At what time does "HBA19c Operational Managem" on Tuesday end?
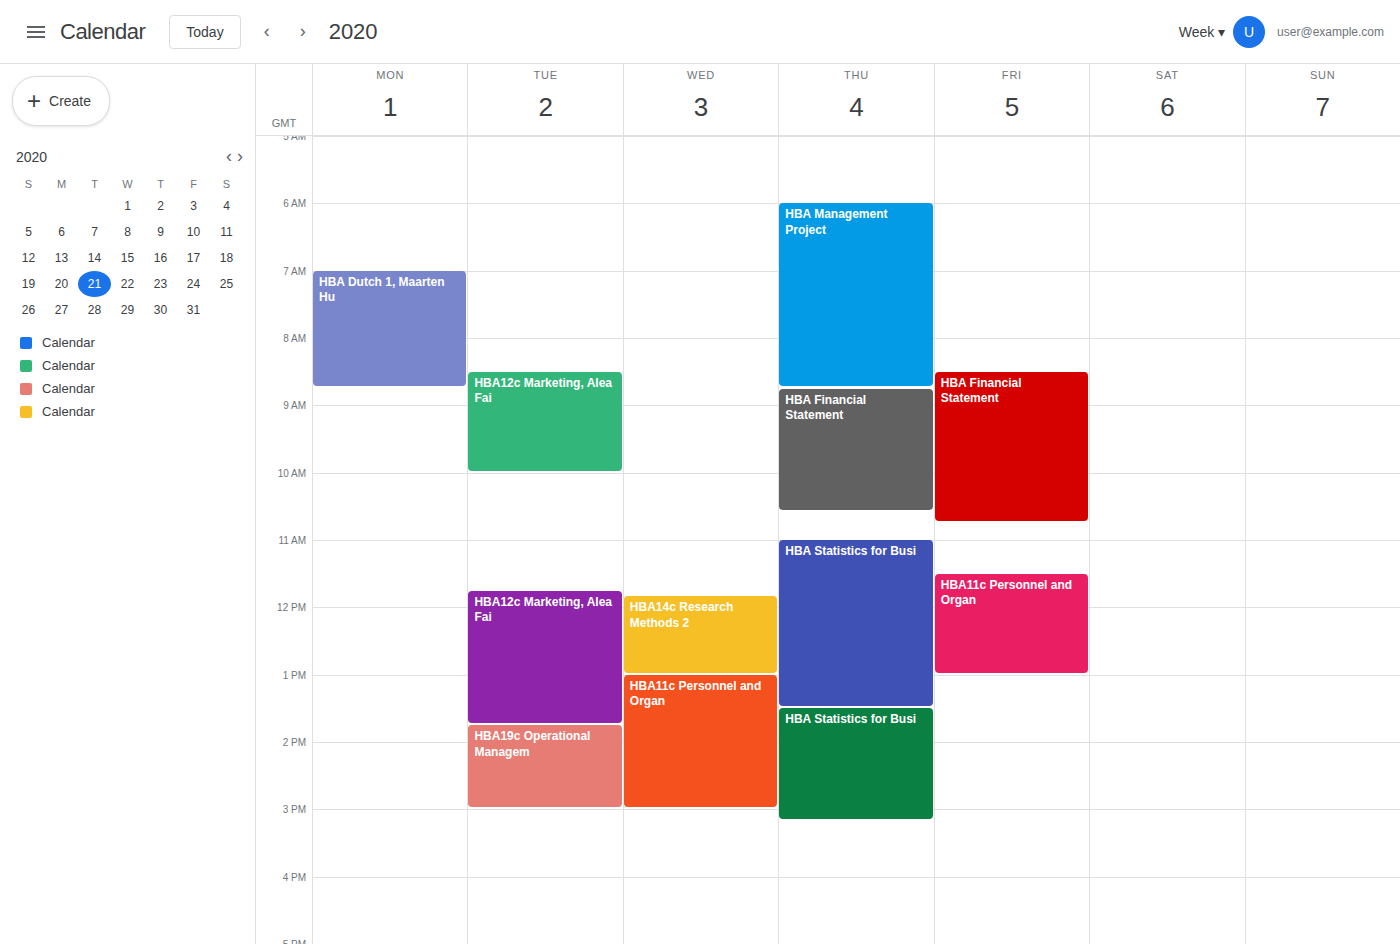
3:00 PM